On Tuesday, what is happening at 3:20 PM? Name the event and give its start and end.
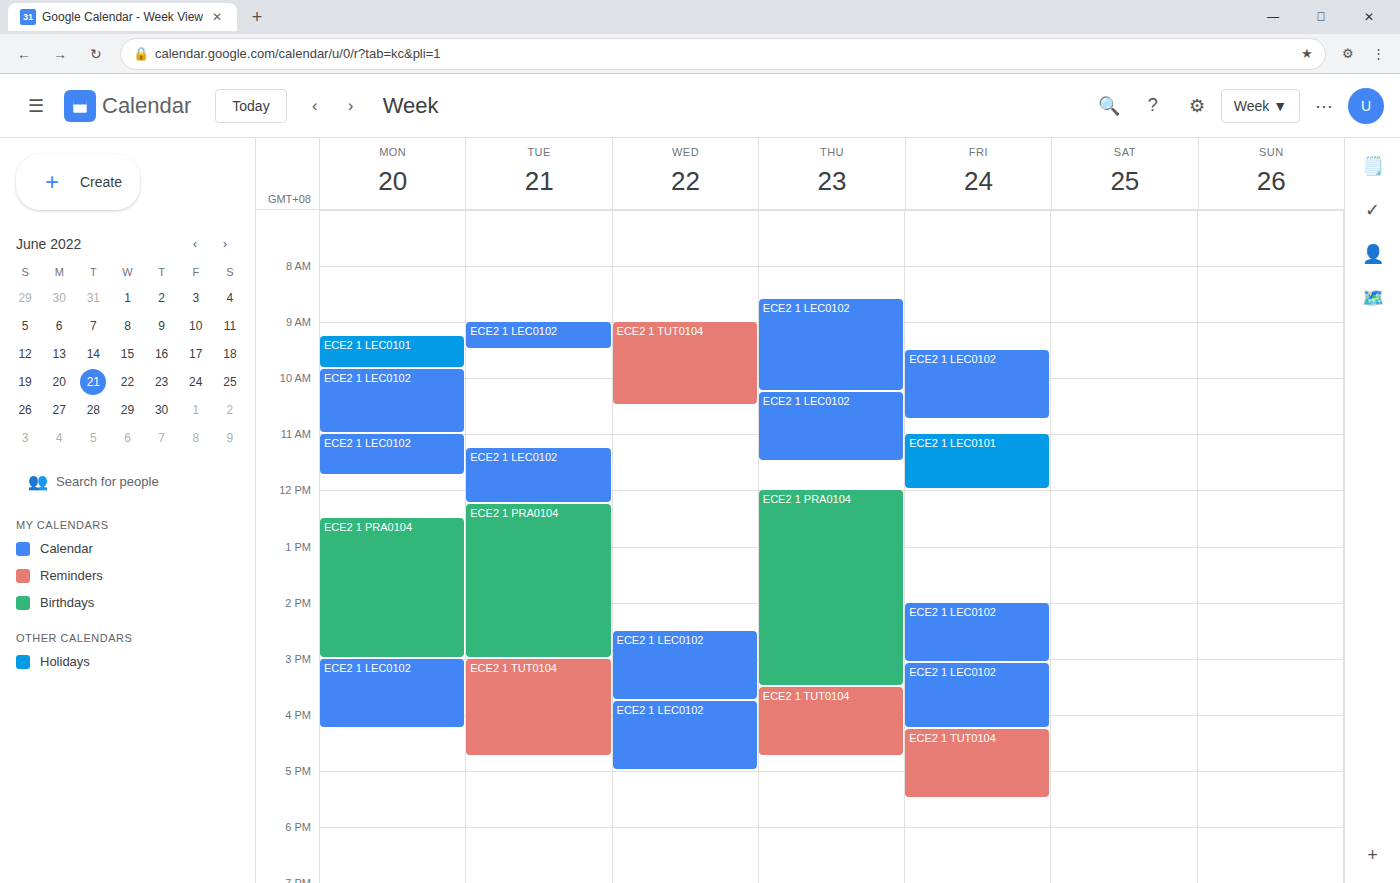
"ECE2 1 TUT0104", 3:00 PM to 4:45 PM